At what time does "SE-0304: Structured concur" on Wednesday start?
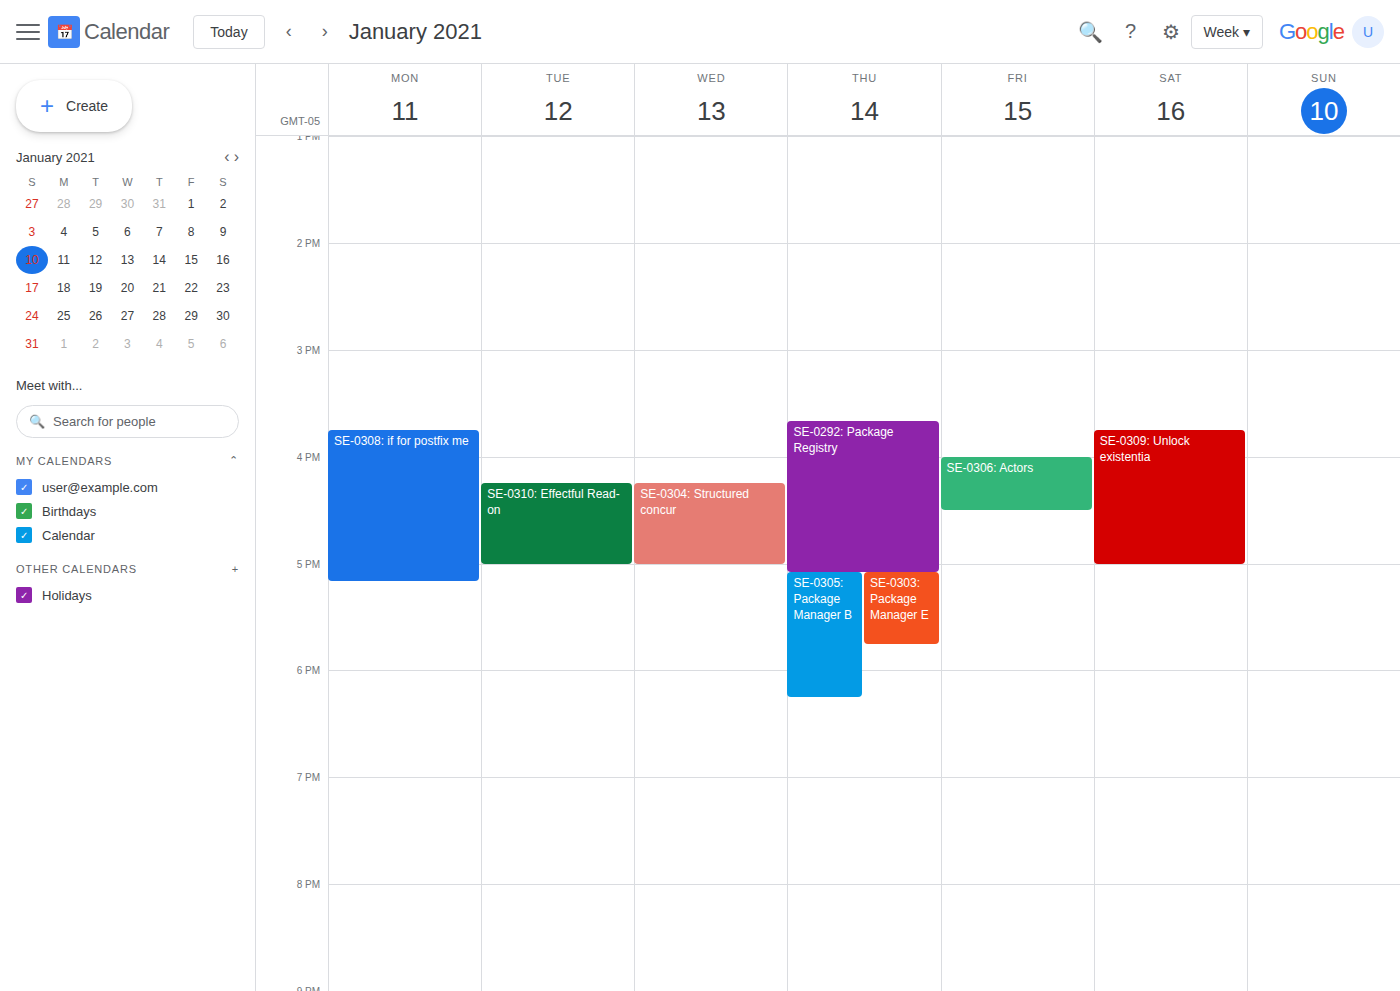
4:15 PM